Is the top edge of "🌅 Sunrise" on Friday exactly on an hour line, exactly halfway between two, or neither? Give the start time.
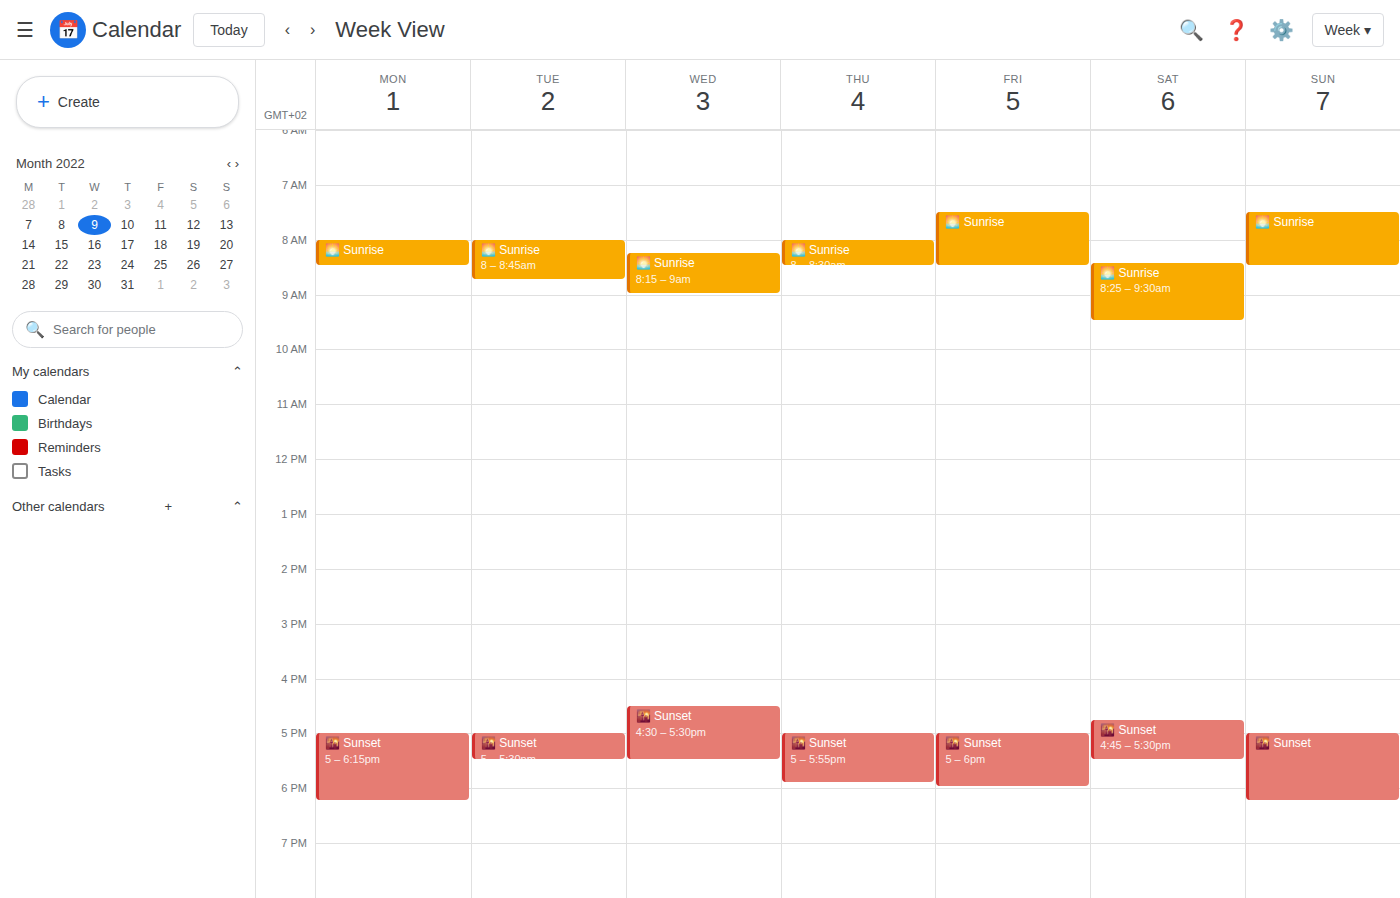
07:30 -- halfway between the 07:00 and 08:00 lines.